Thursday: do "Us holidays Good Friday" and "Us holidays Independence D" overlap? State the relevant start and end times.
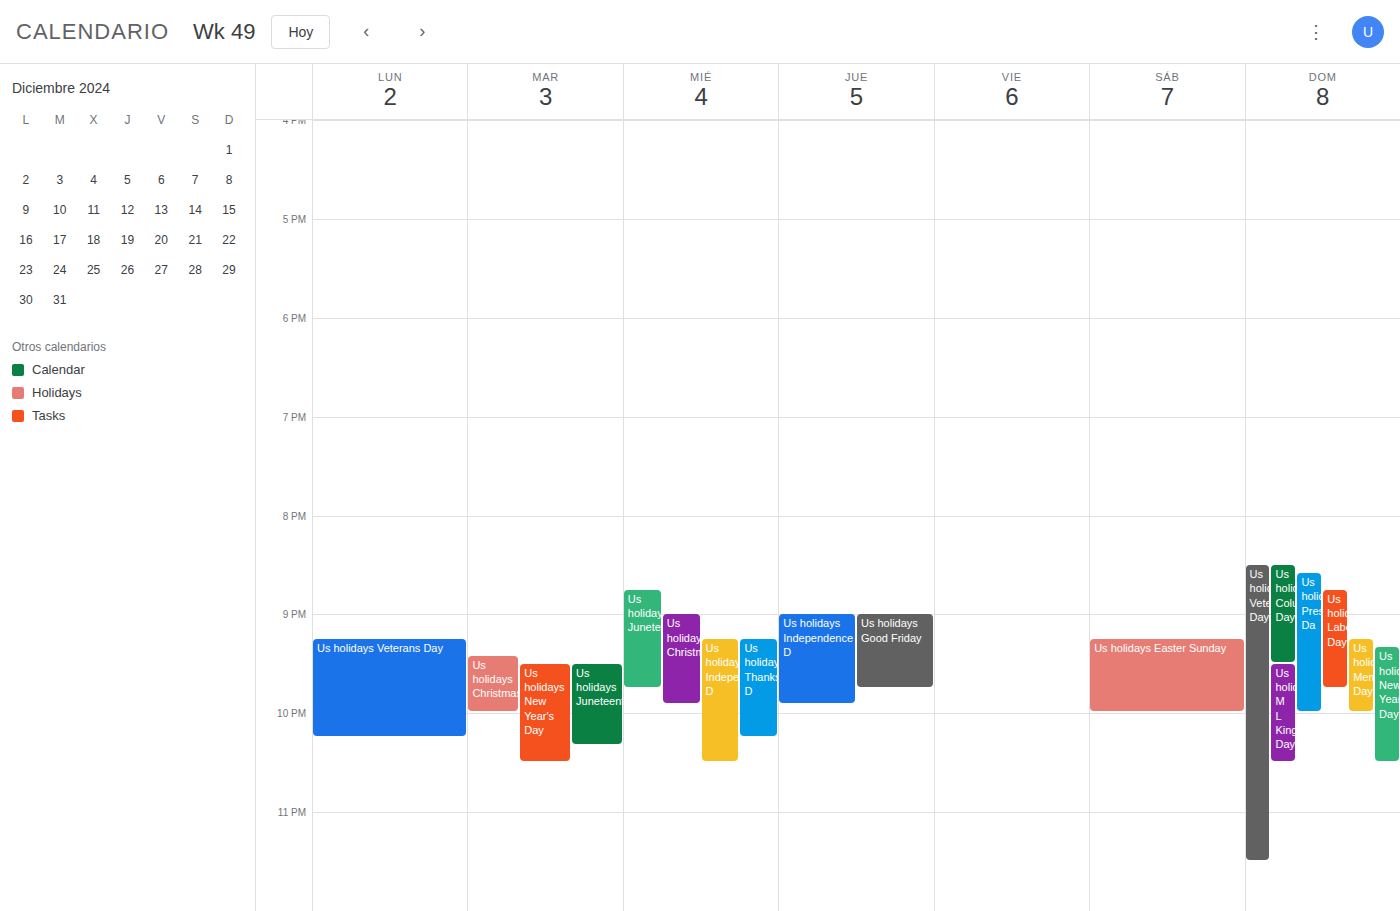
"Us holidays Good Friday" runs 9:00 PM to 9:45 PM, inside "Us holidays Independence D" -- they overlap.